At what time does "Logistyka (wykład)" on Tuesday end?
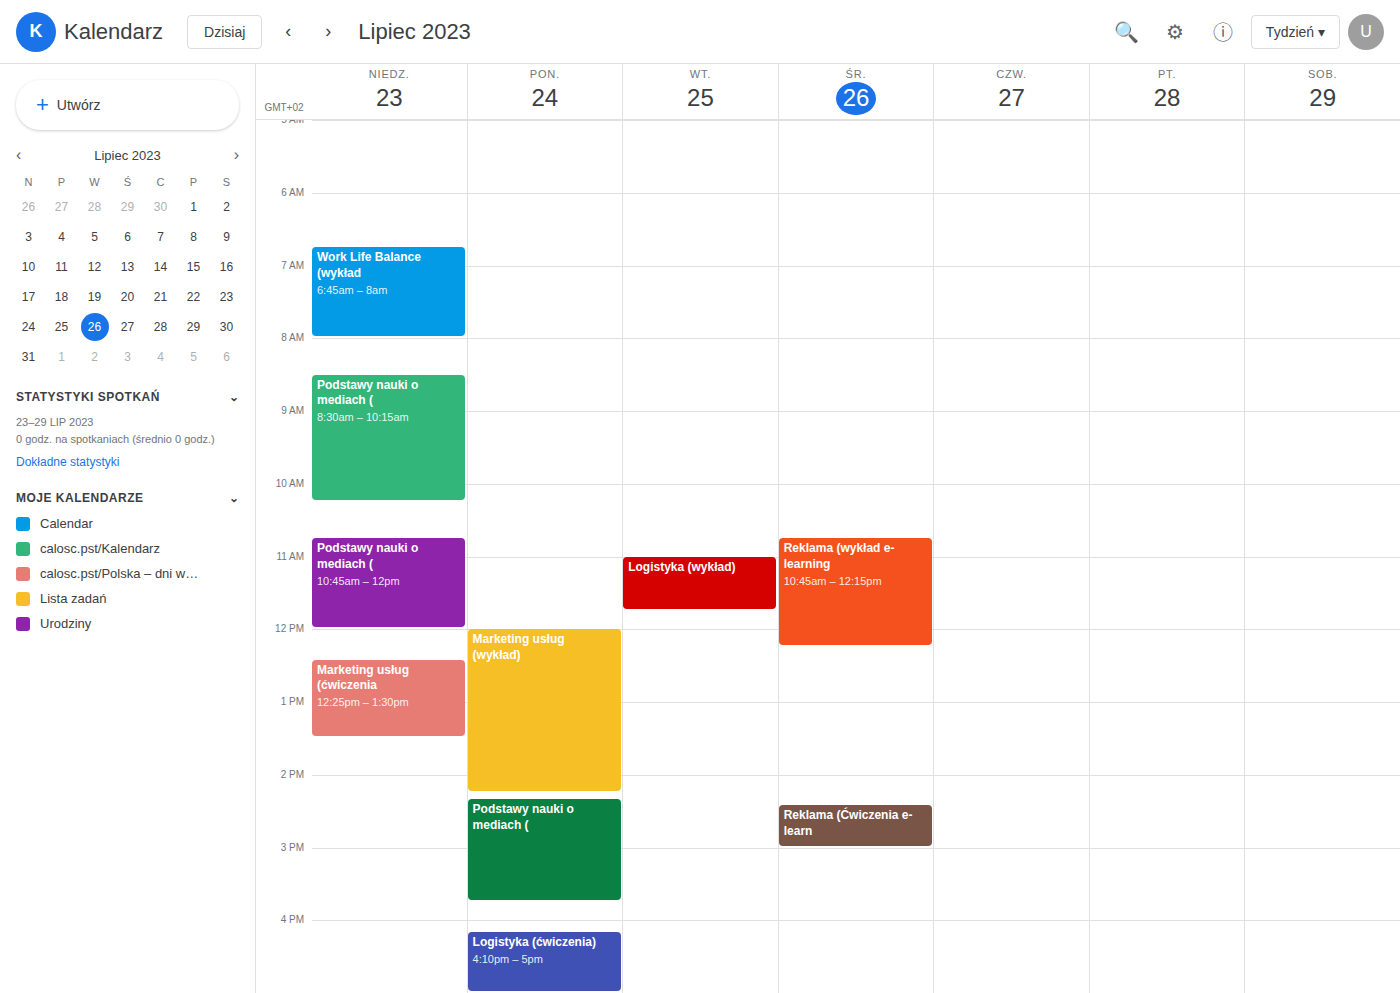
11:45 AM